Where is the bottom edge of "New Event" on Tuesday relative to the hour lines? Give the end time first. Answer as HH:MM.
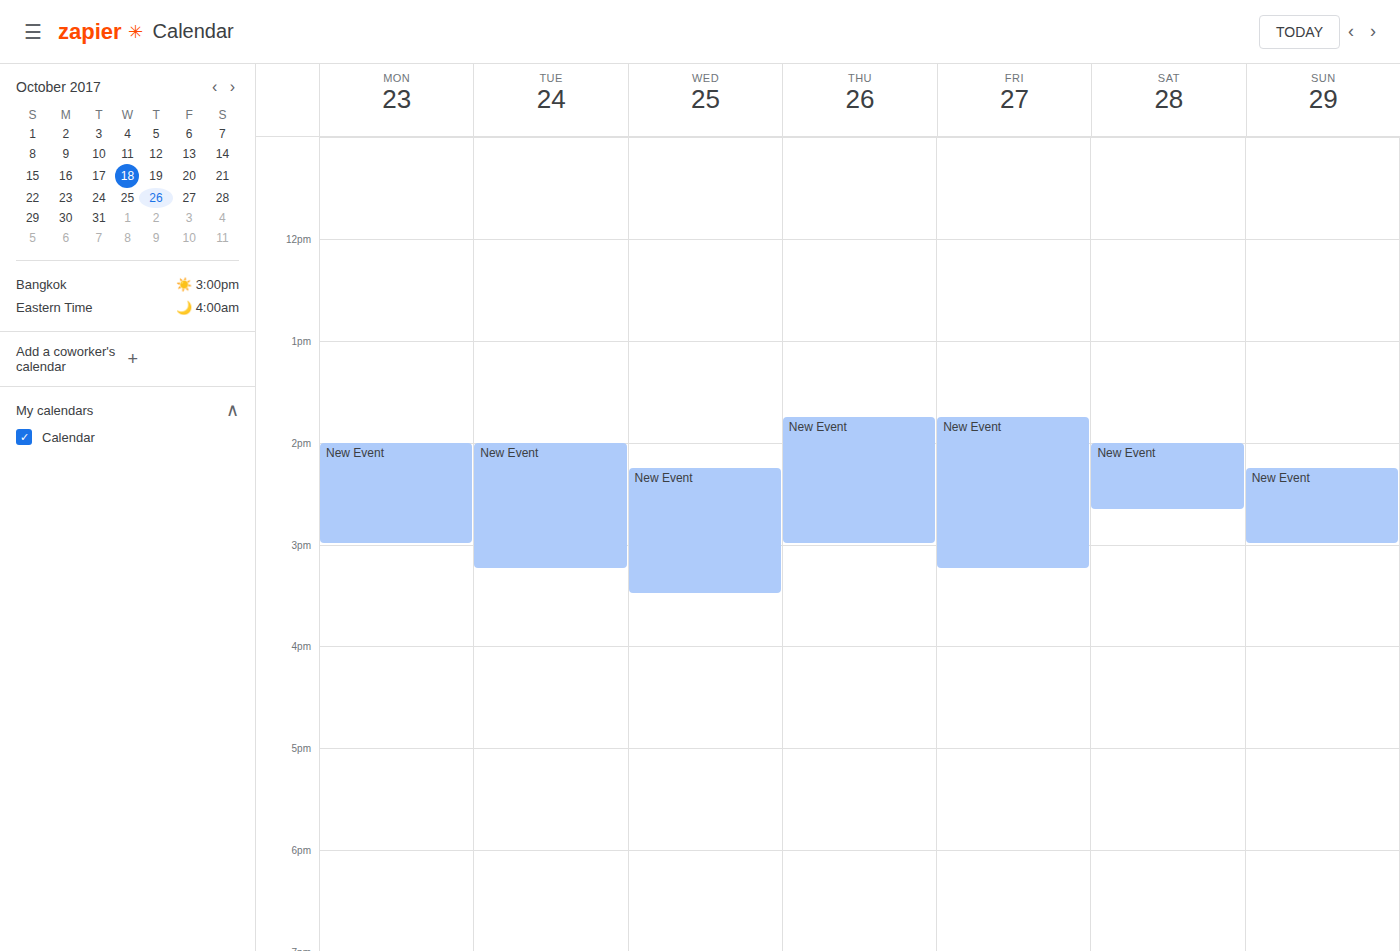
15:15 -- neither: a quarter of the way from the 15:00 line to the 16:00 line.